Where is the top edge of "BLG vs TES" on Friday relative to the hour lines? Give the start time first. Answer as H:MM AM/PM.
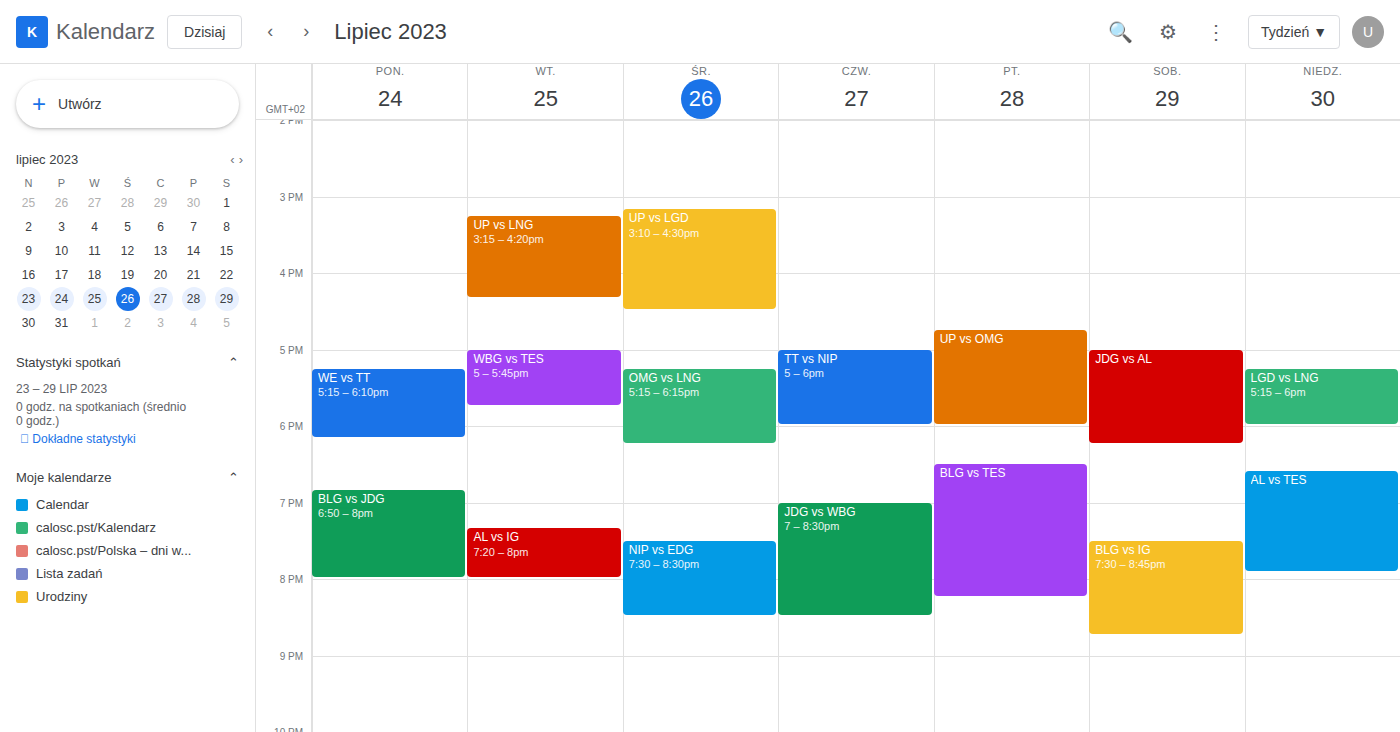
6:30 PM -- halfway between the 6 PM and 7 PM lines.